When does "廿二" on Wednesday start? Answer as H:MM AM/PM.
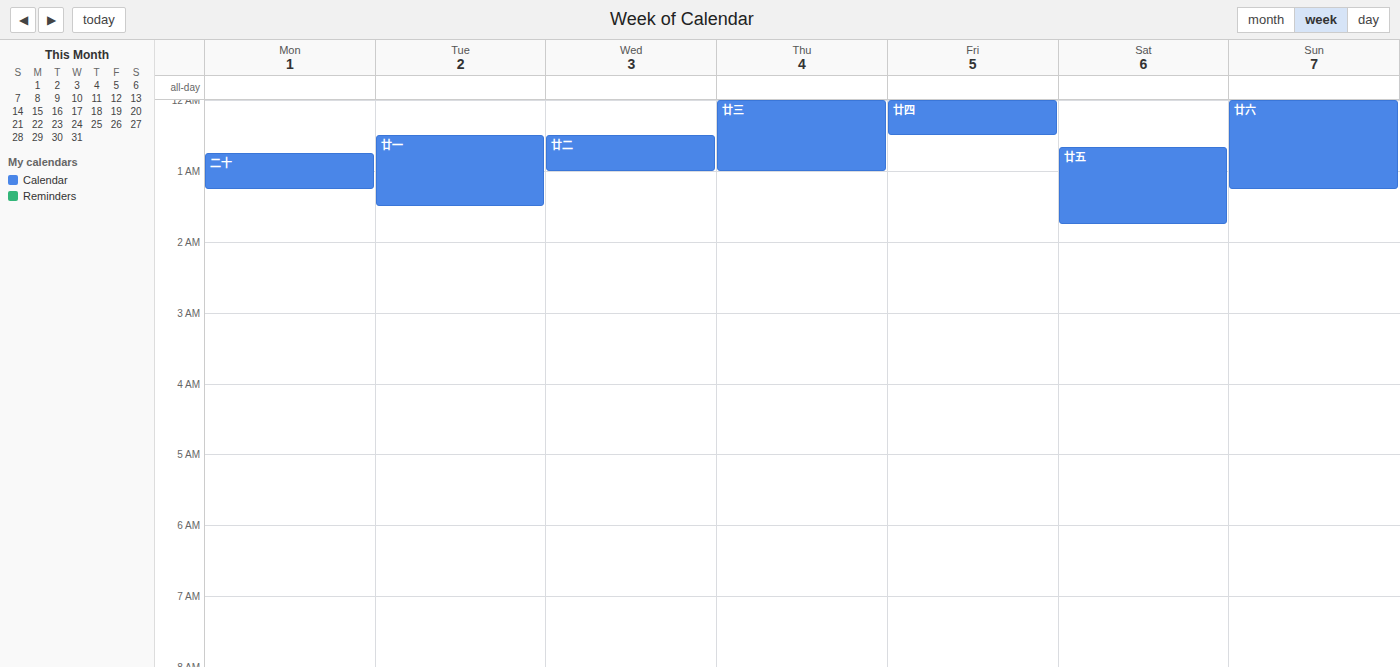
12:30 AM